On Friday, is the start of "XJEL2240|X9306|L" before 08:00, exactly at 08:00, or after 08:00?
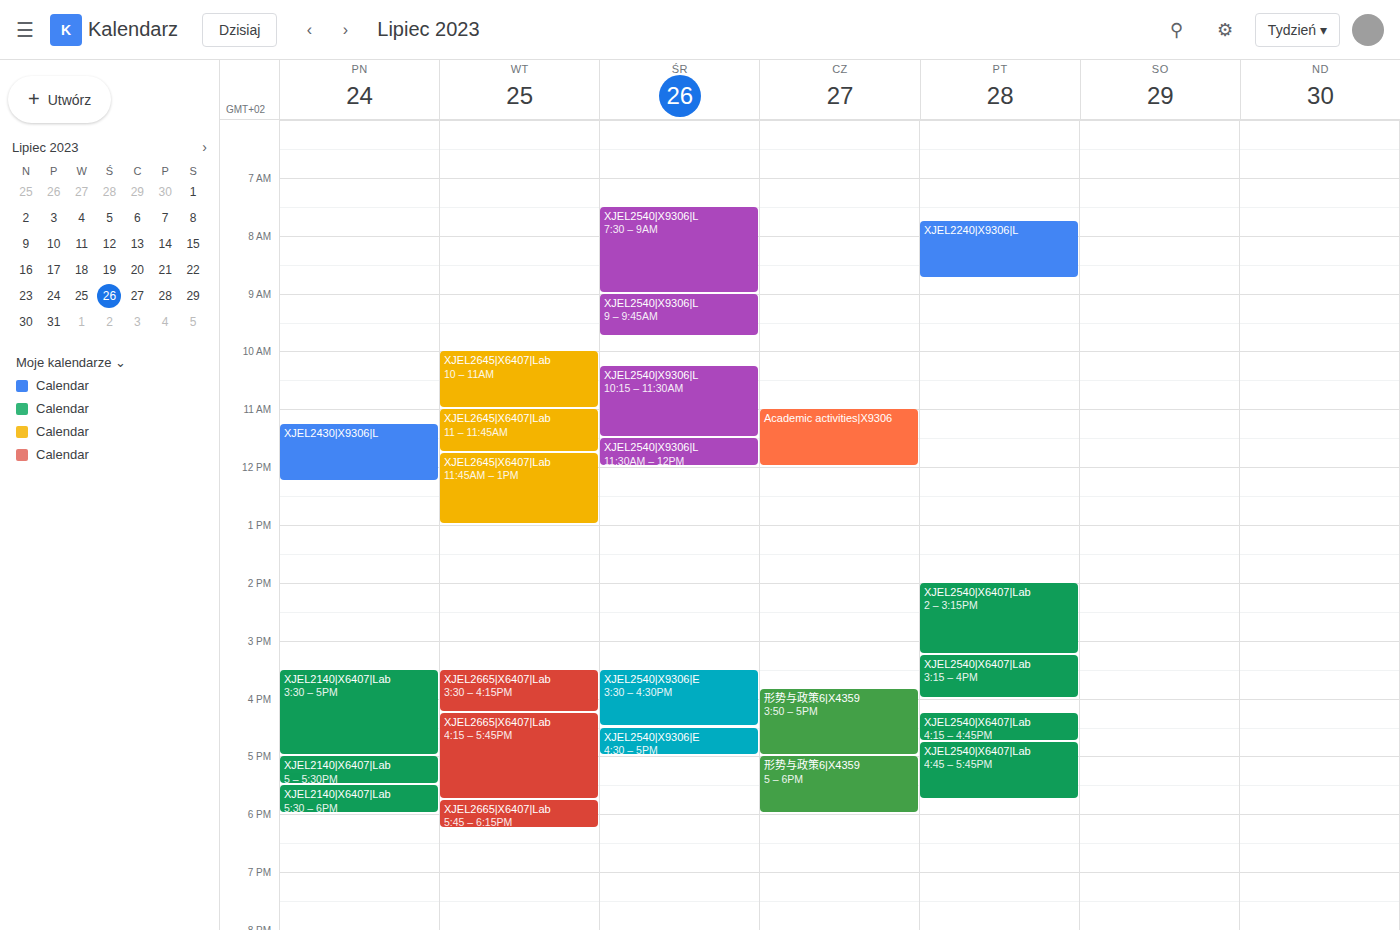
07:45 -- before 08:00, 15 minutes above the 08:00 line.